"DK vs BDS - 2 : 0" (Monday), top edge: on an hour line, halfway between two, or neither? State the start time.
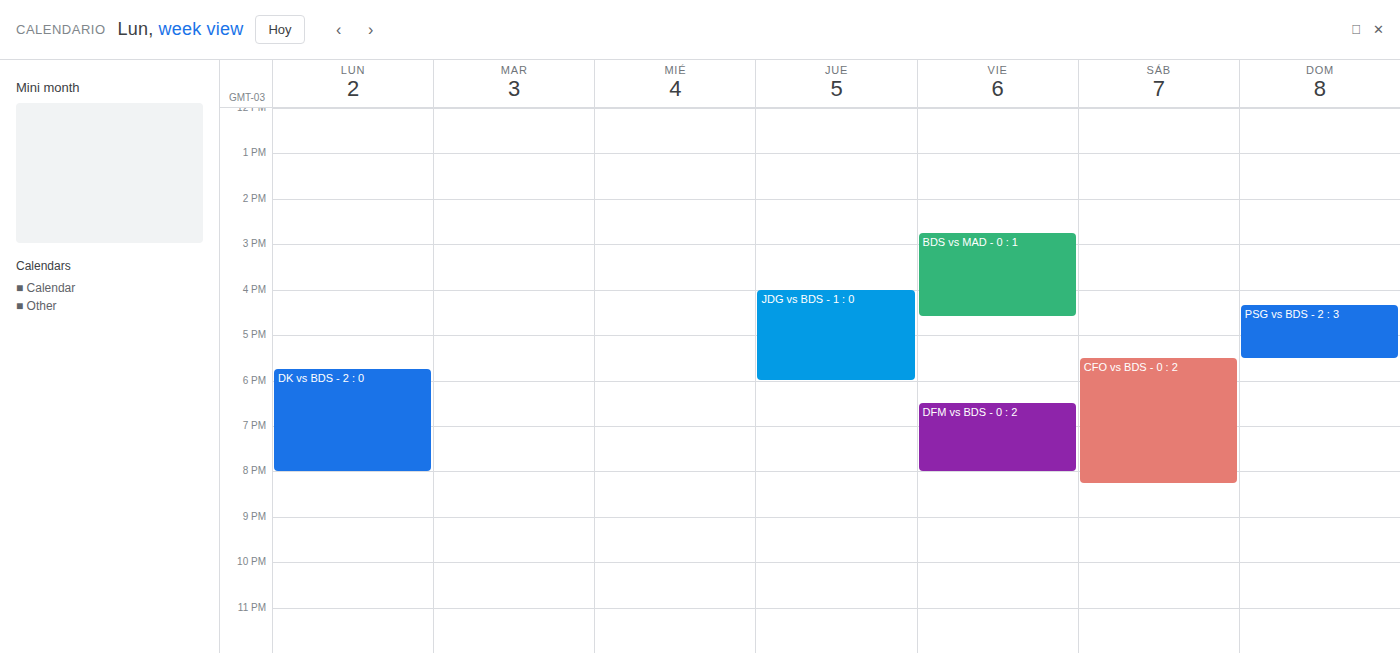
5:45 PM -- neither: three quarters of the way from the 5 PM line to the 6 PM line.